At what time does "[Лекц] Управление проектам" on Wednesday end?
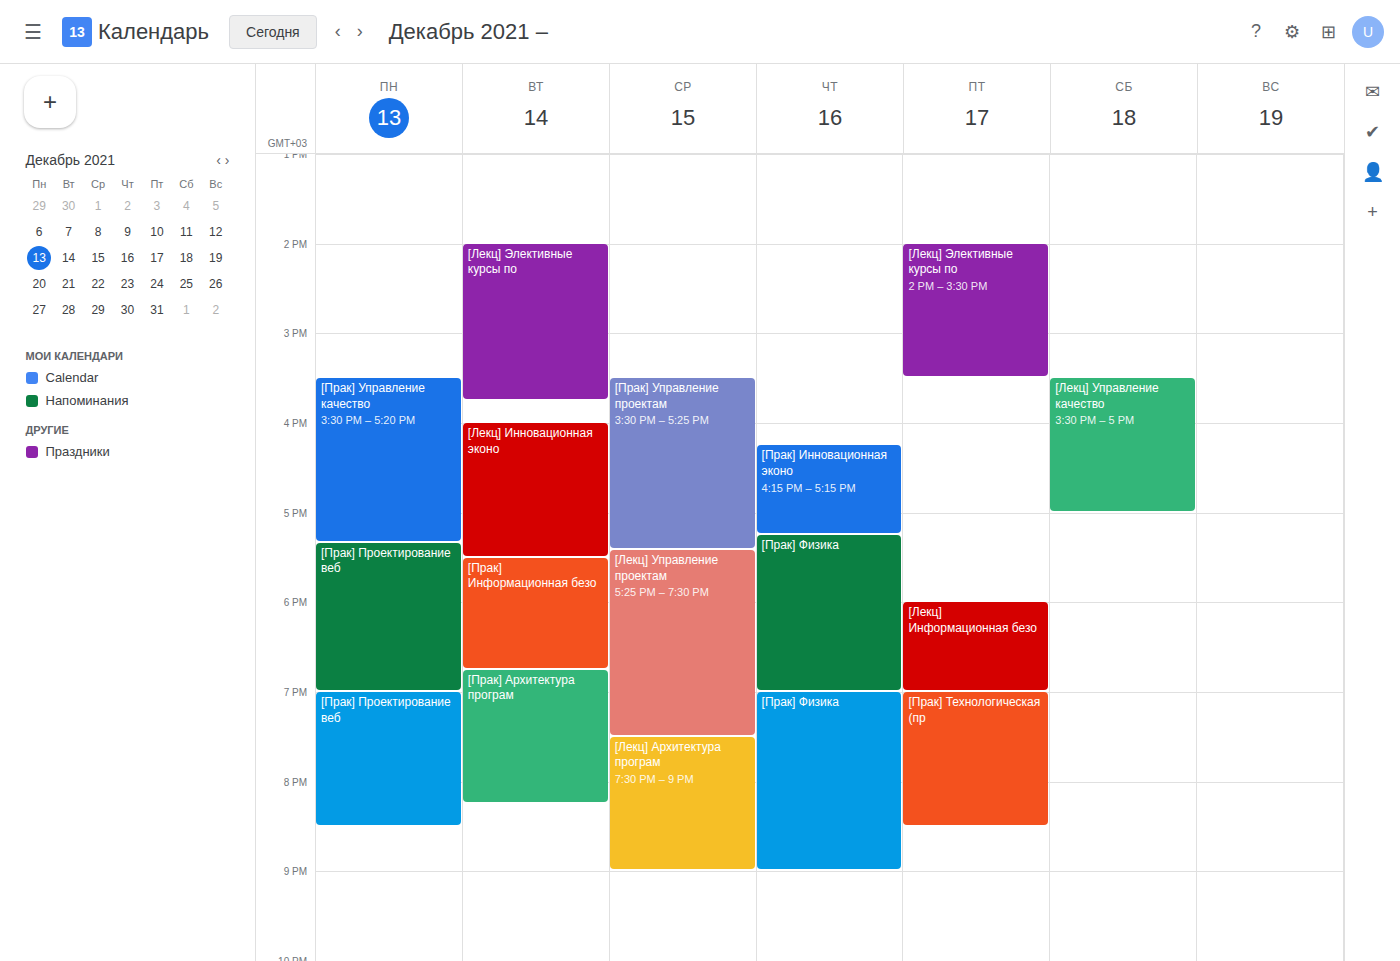
7:30 PM